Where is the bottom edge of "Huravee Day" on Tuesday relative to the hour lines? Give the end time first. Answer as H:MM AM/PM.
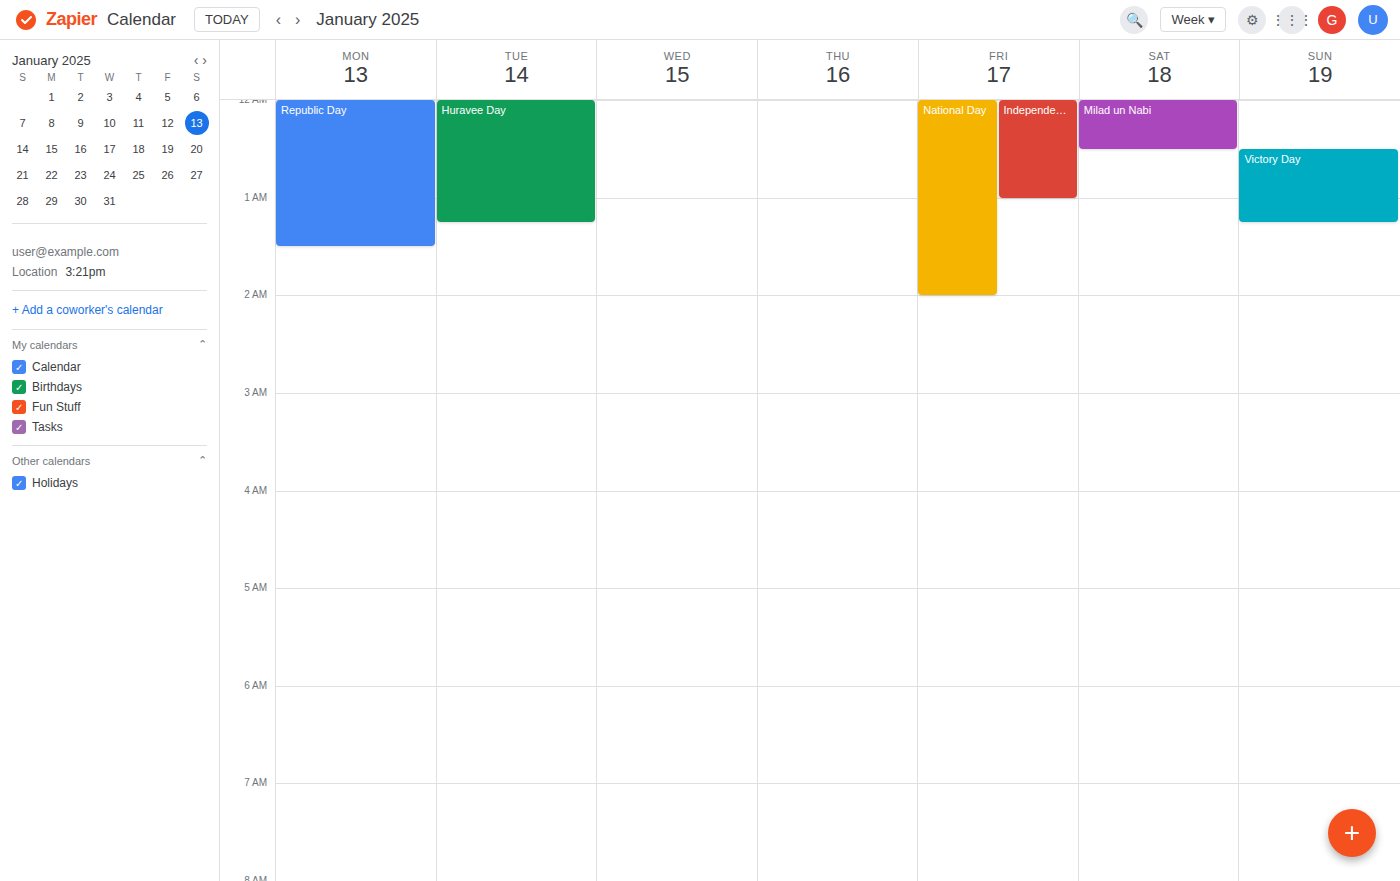
1:15 AM -- neither: a quarter of the way from the 1 AM line to the 2 AM line.